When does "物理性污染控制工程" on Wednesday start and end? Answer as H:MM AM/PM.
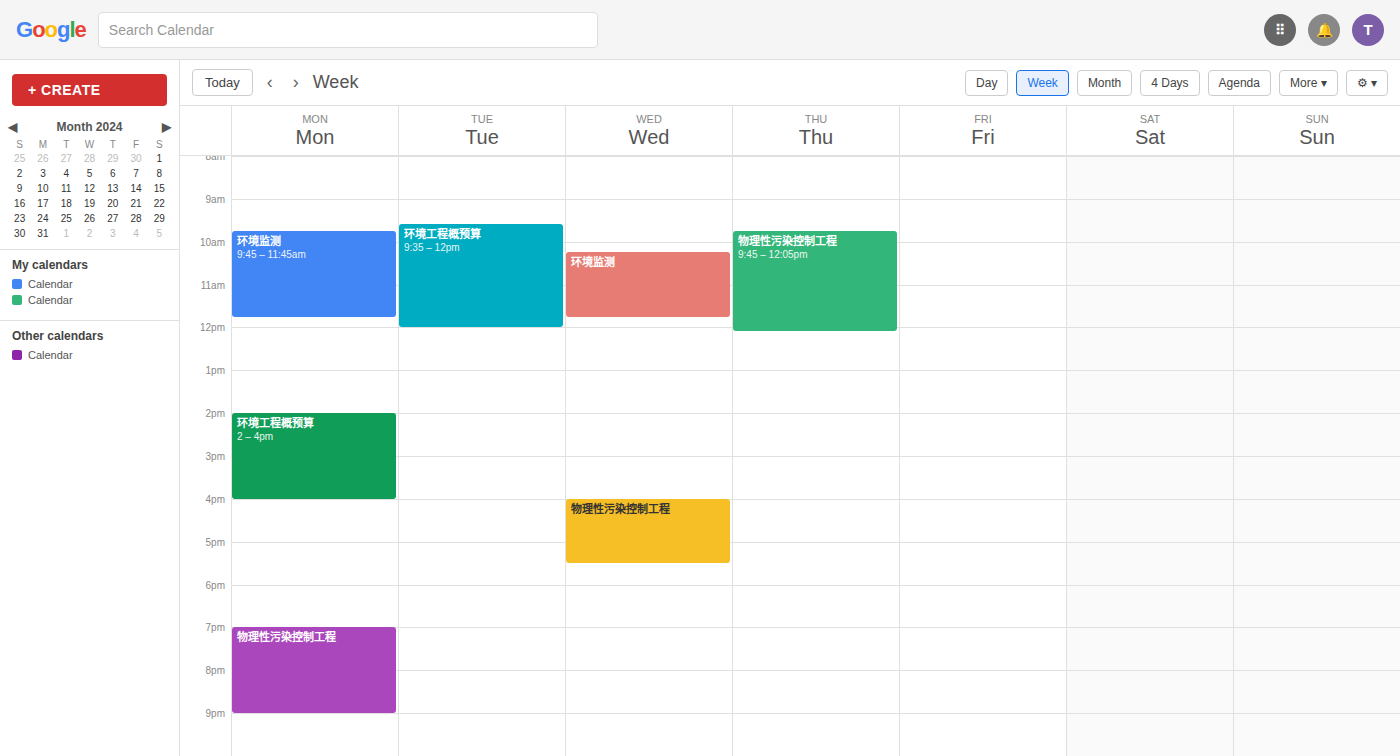
4:00 PM to 5:30 PM